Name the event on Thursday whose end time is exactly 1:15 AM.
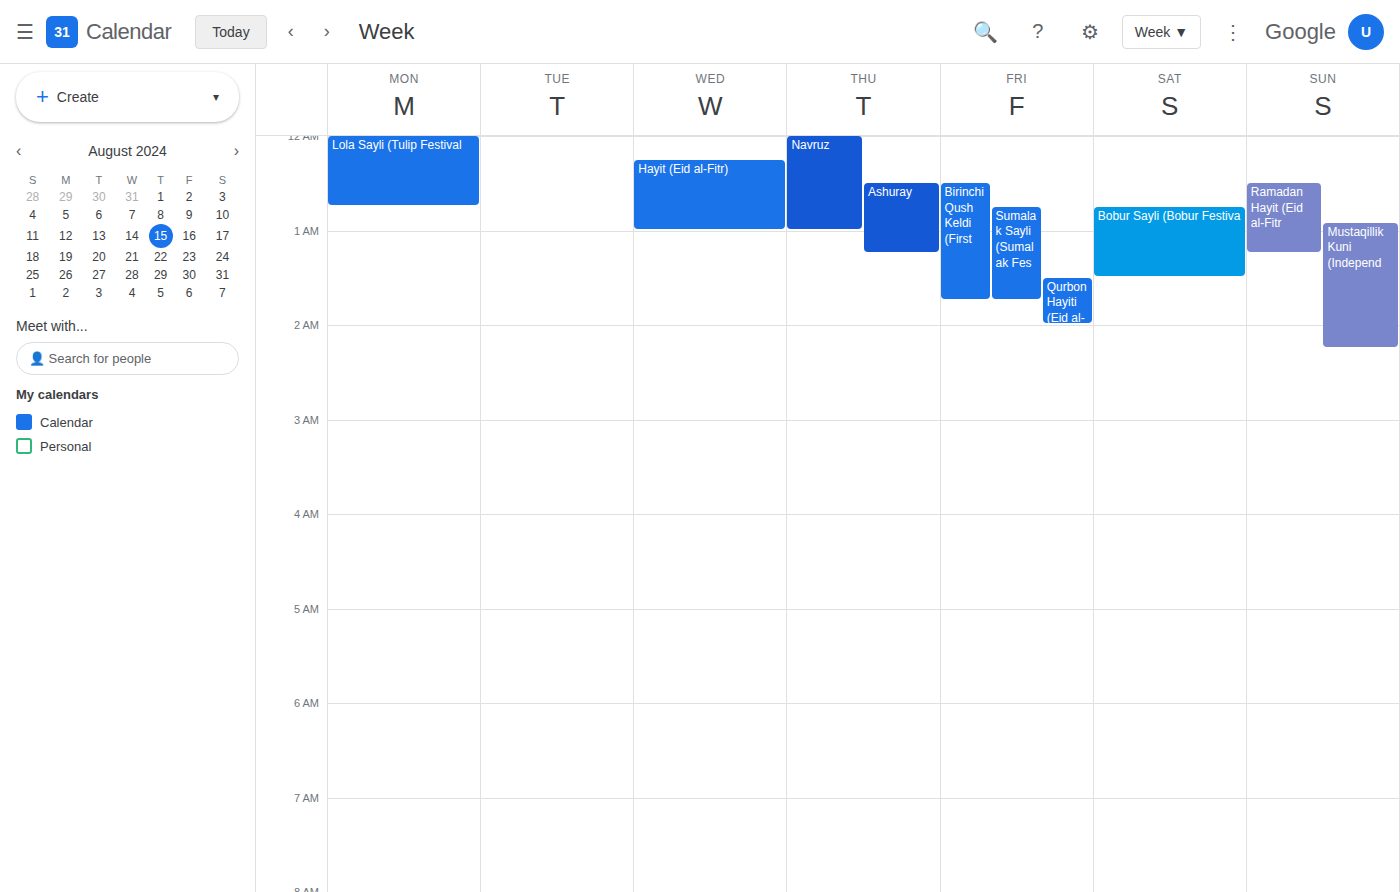
"Ashuray"